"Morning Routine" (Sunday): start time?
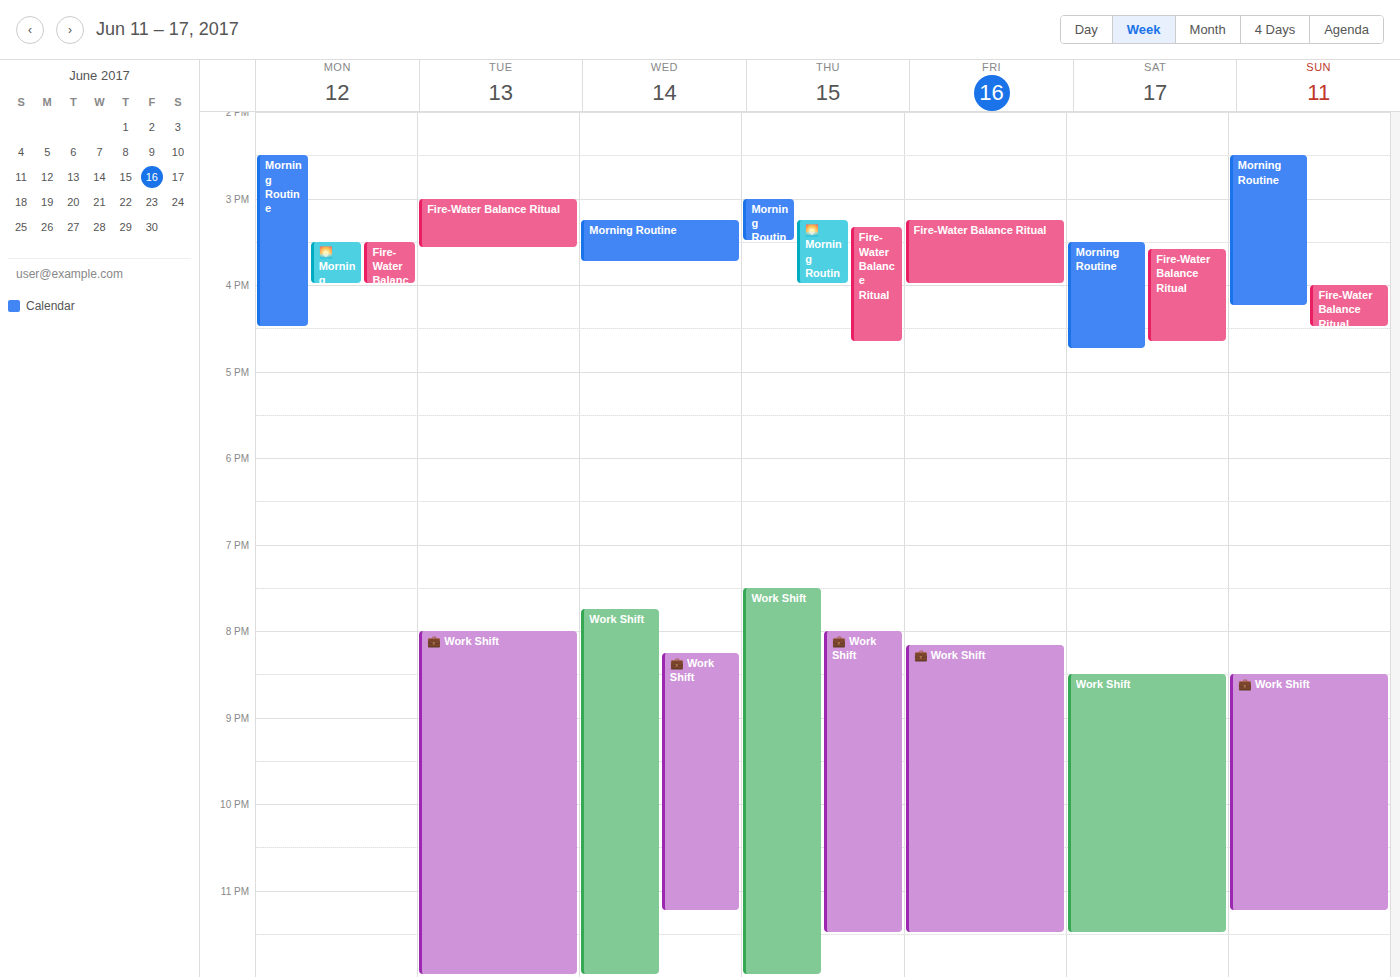
2:30 PM